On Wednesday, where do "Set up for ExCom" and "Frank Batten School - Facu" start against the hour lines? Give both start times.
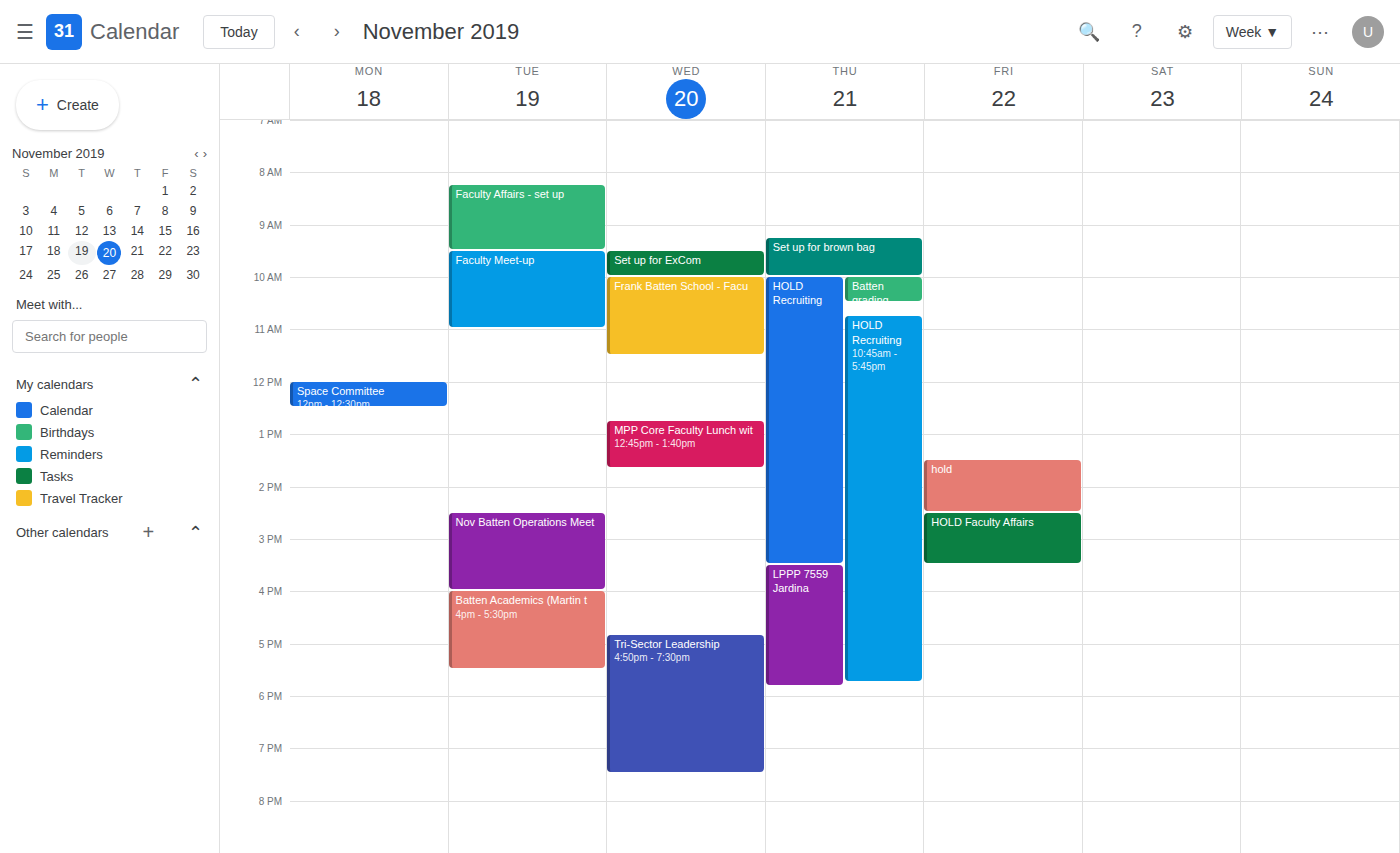
"Set up for ExCom": 9:30 AM, halfway between the 9 AM and 10 AM lines. "Frank Batten School - Facu": 10:00 AM, exactly on the 10 AM line.